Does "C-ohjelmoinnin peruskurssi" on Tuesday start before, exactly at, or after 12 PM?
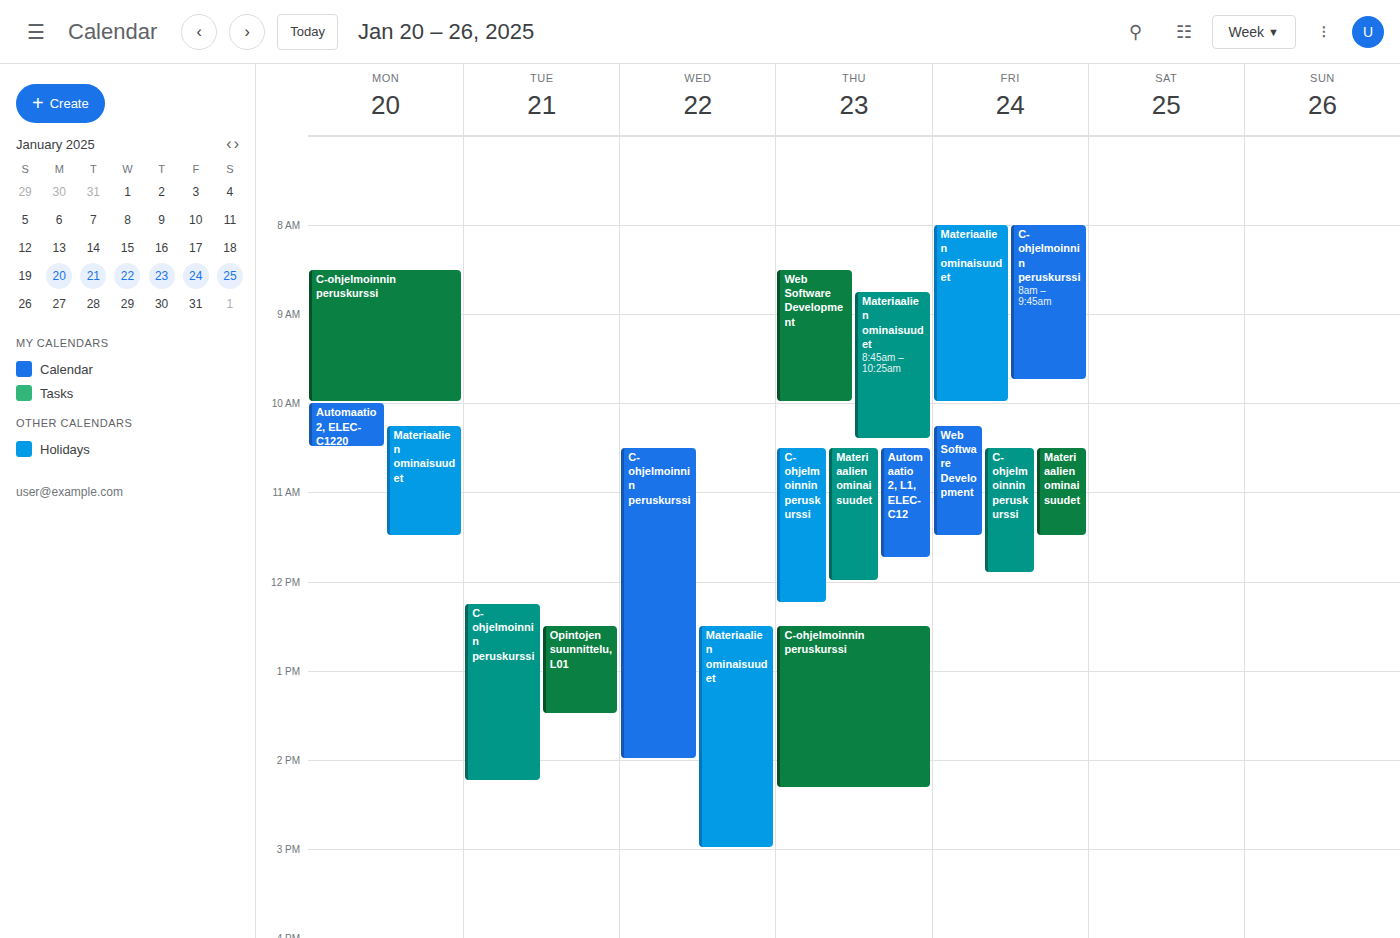
12:15 PM -- after 12 PM, 15 minutes below the 12 PM line.